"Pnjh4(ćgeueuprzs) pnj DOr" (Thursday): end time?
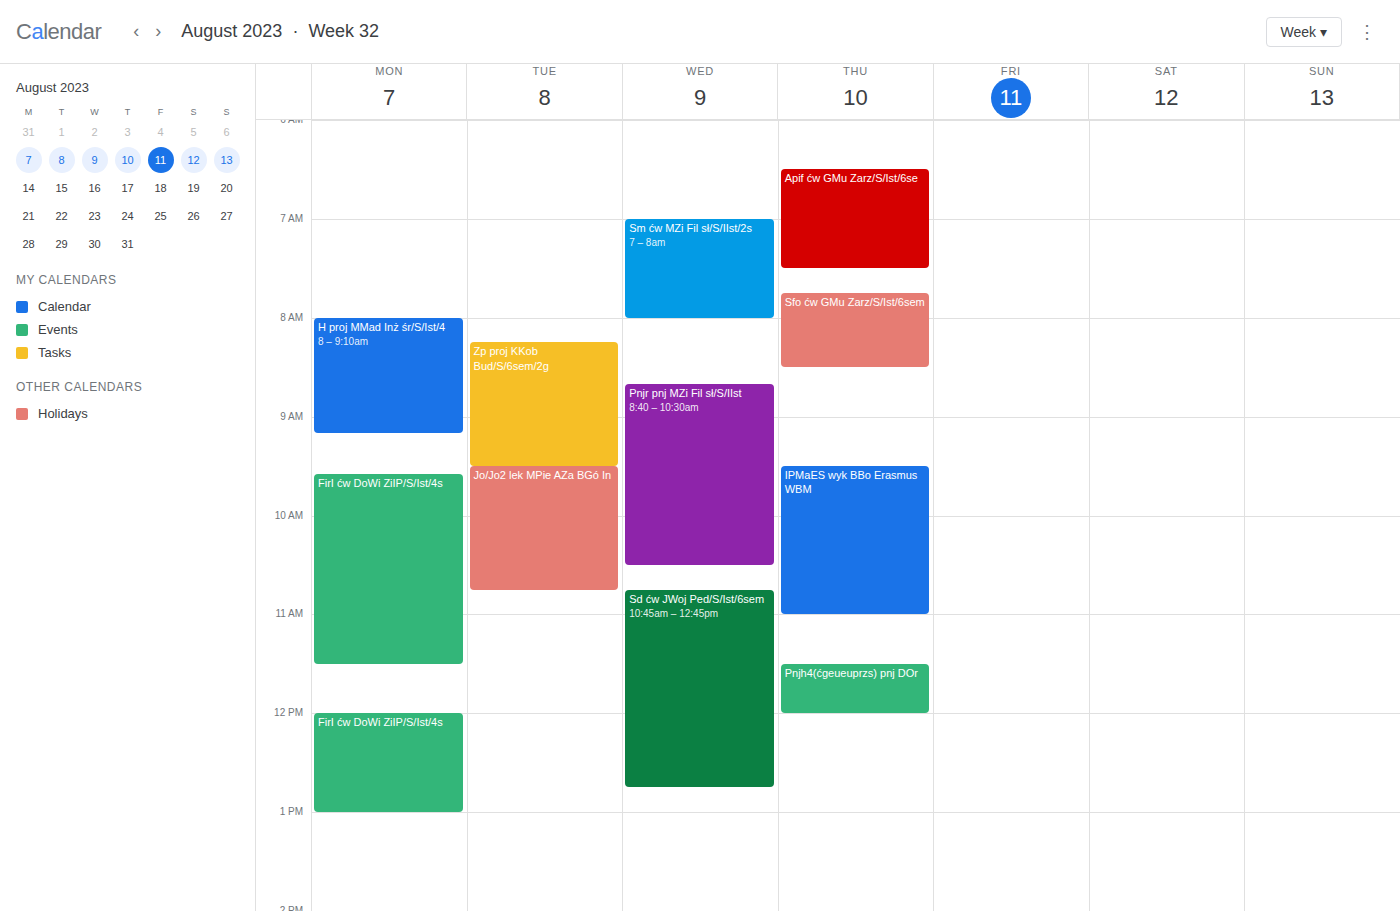
12:00 PM